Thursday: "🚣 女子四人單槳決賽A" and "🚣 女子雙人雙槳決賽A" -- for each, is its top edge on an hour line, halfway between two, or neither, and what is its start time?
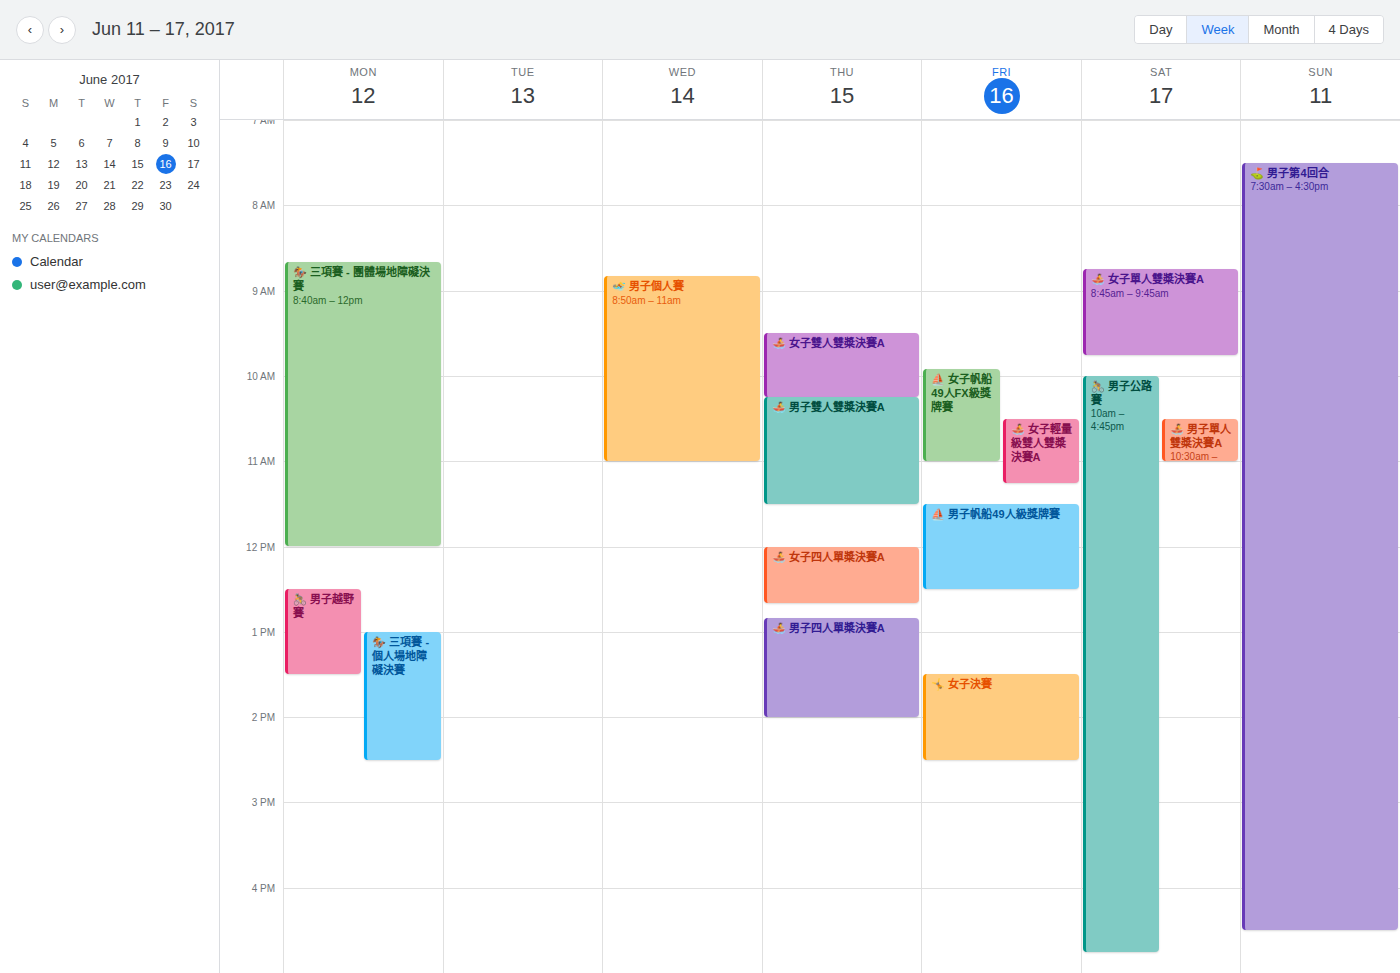
"🚣 女子四人單槳決賽A": 12:00 PM, exactly on the 12 PM line. "🚣 女子雙人雙槳決賽A": 9:30 AM, halfway between the 9 AM and 10 AM lines.